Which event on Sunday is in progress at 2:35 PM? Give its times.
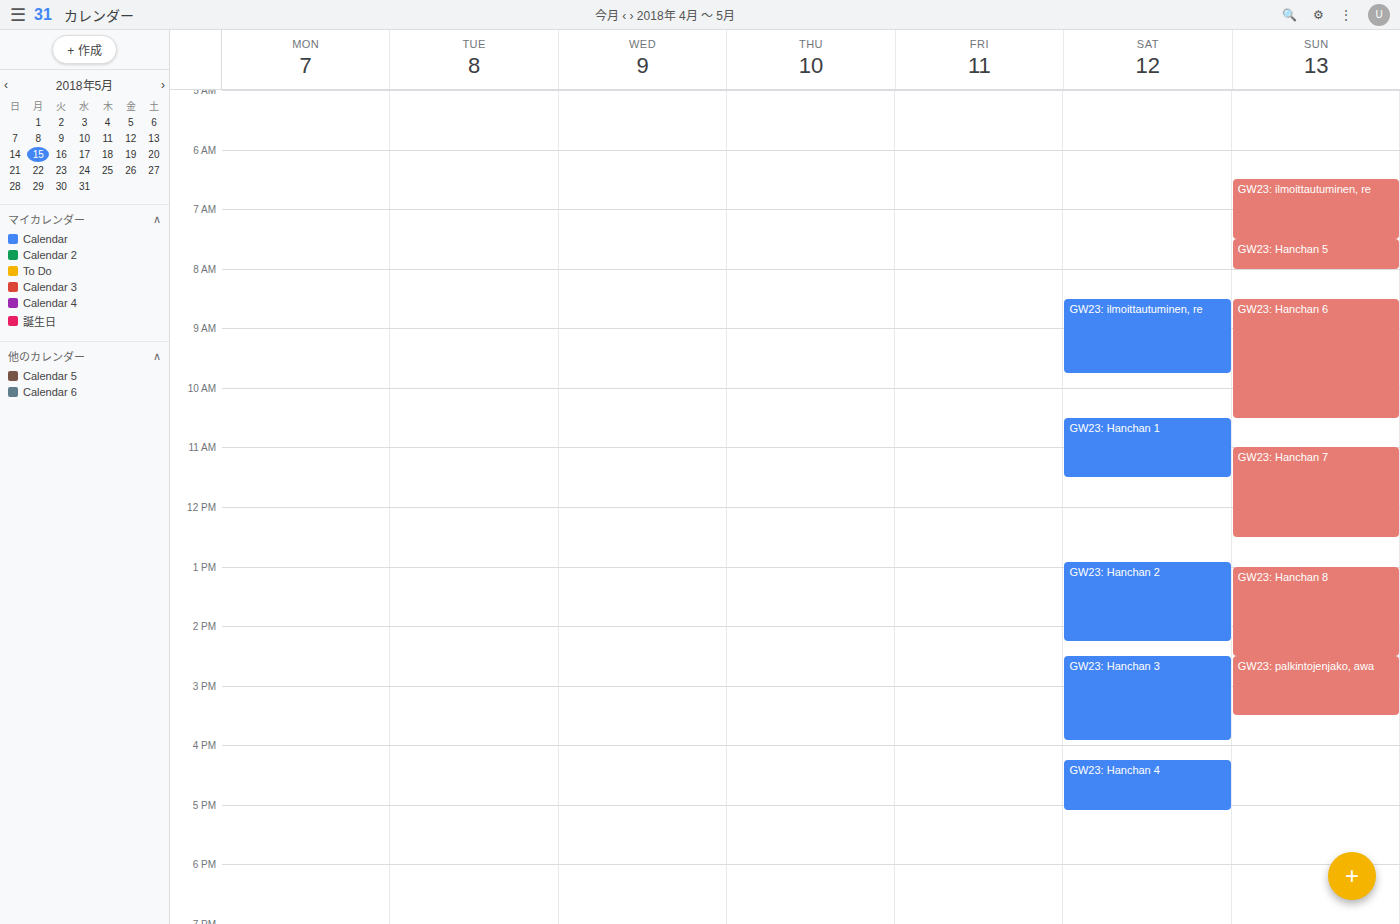
"GW23: palkintojenjako, awa", 2:30 PM to 3:30 PM